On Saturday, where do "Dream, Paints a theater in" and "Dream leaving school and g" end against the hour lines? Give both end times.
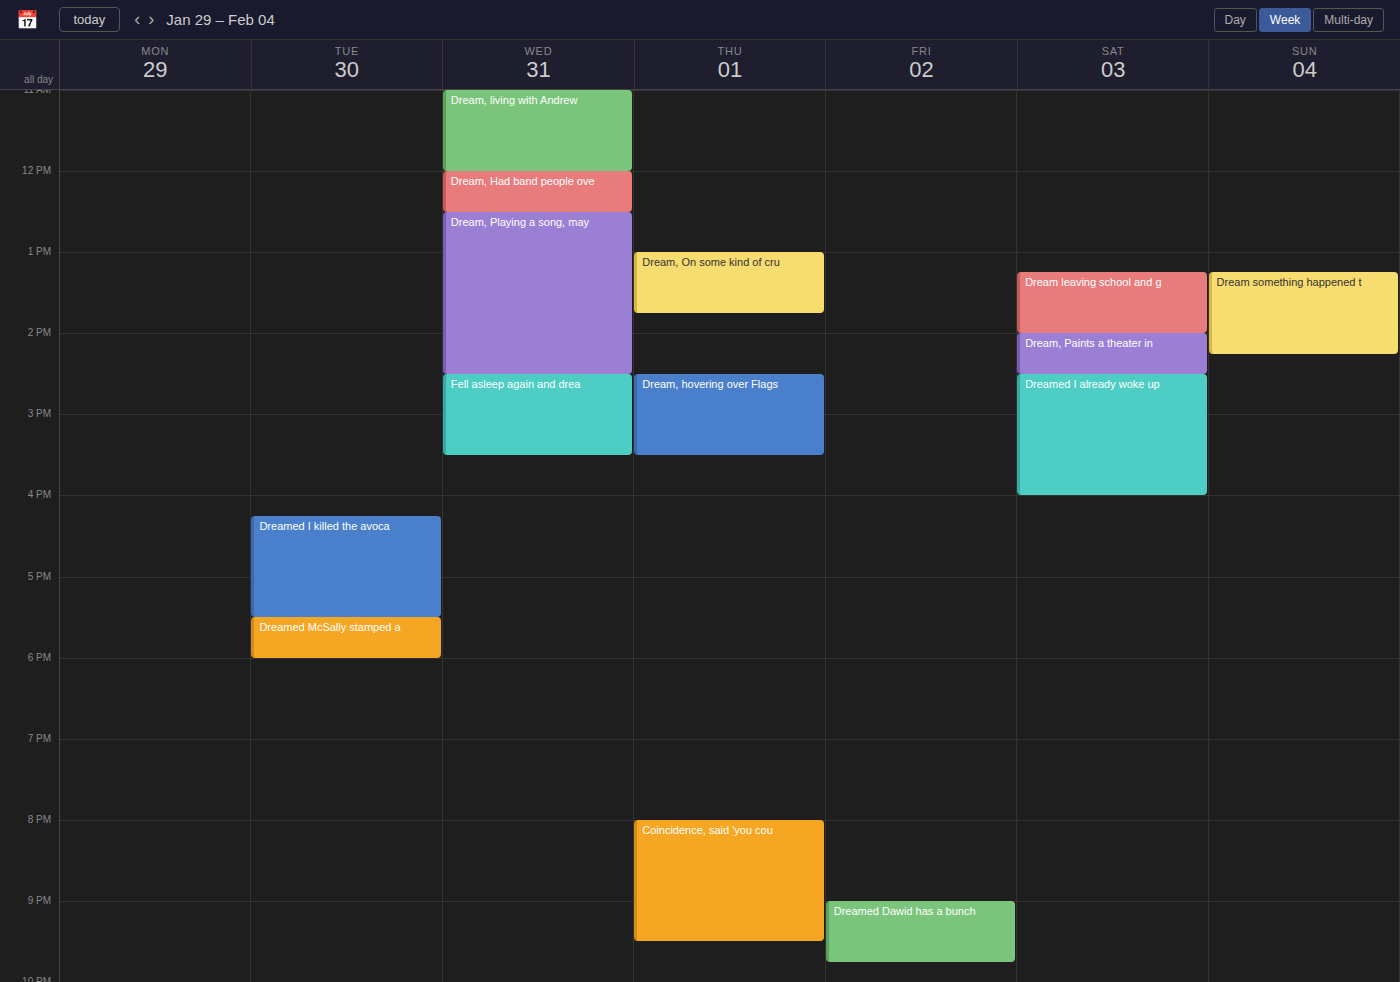
"Dream, Paints a theater in": 2:30 PM, halfway between the 2 PM and 3 PM lines. "Dream leaving school and g": 2:00 PM, exactly on the 2 PM line.